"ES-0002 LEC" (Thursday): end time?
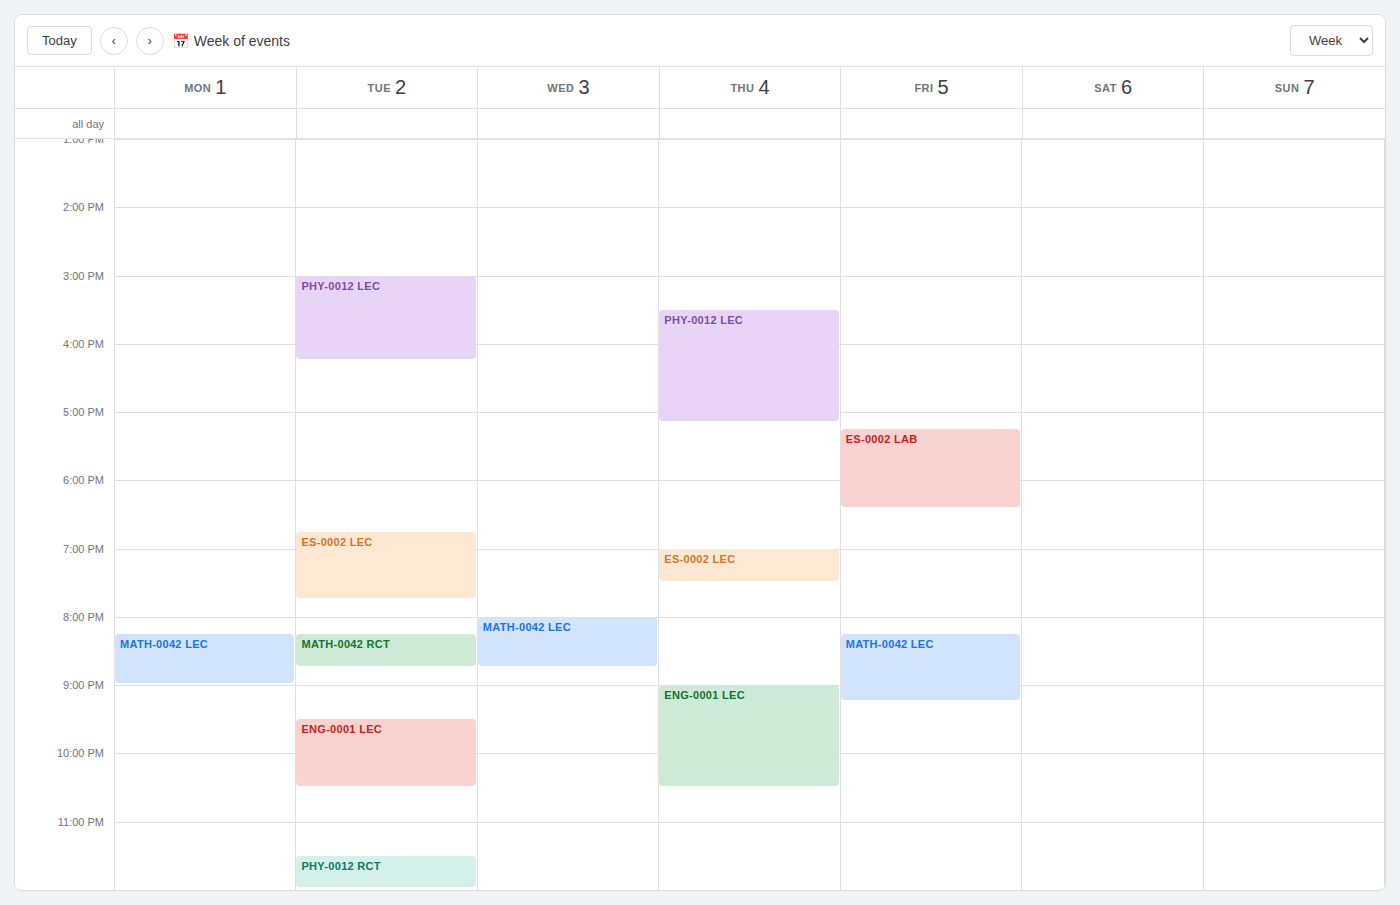
7:30 PM